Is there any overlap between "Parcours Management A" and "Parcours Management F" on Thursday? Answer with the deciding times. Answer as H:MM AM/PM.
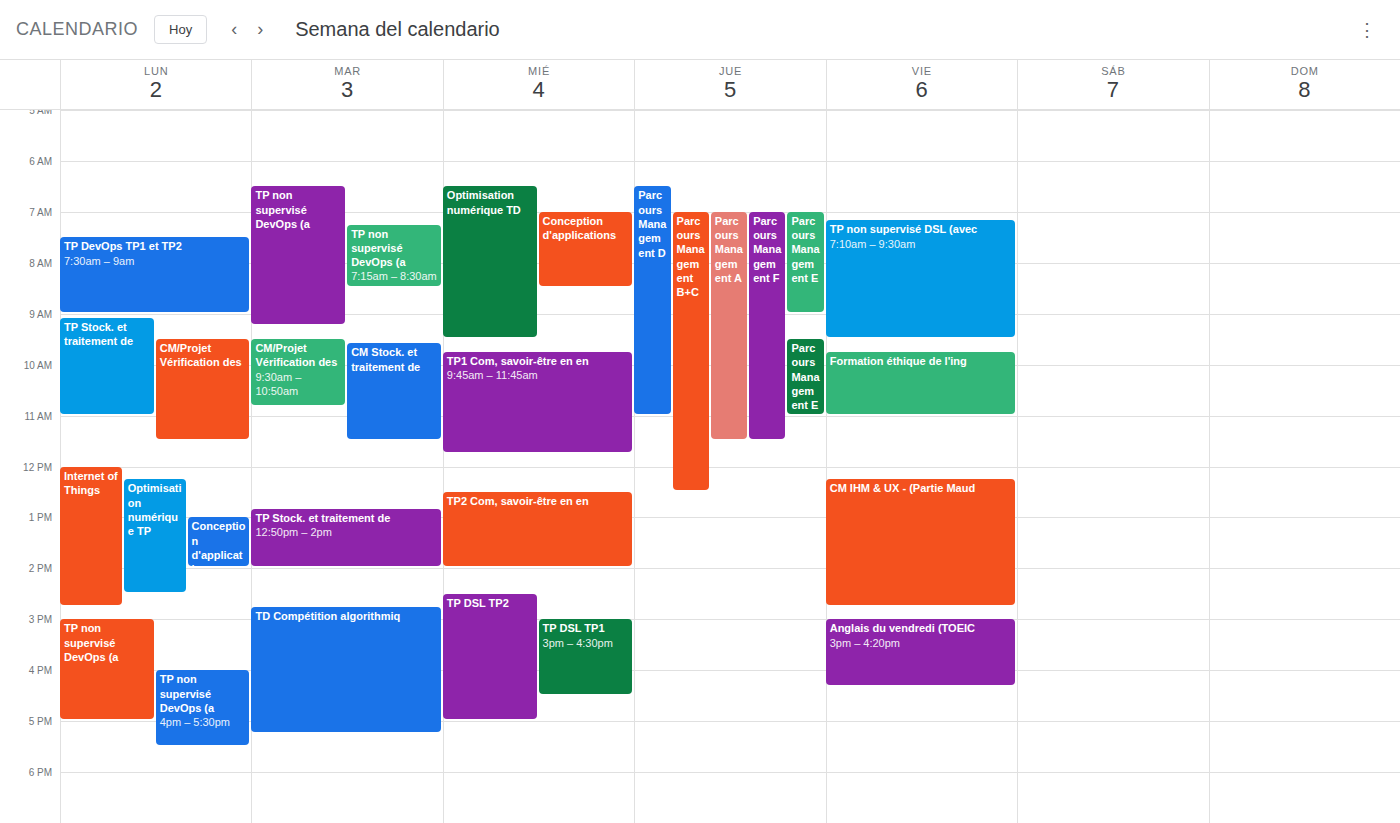
"Parcours Management A" runs 7:00 AM to 11:30 AM, inside "Parcours Management F" -- they overlap.